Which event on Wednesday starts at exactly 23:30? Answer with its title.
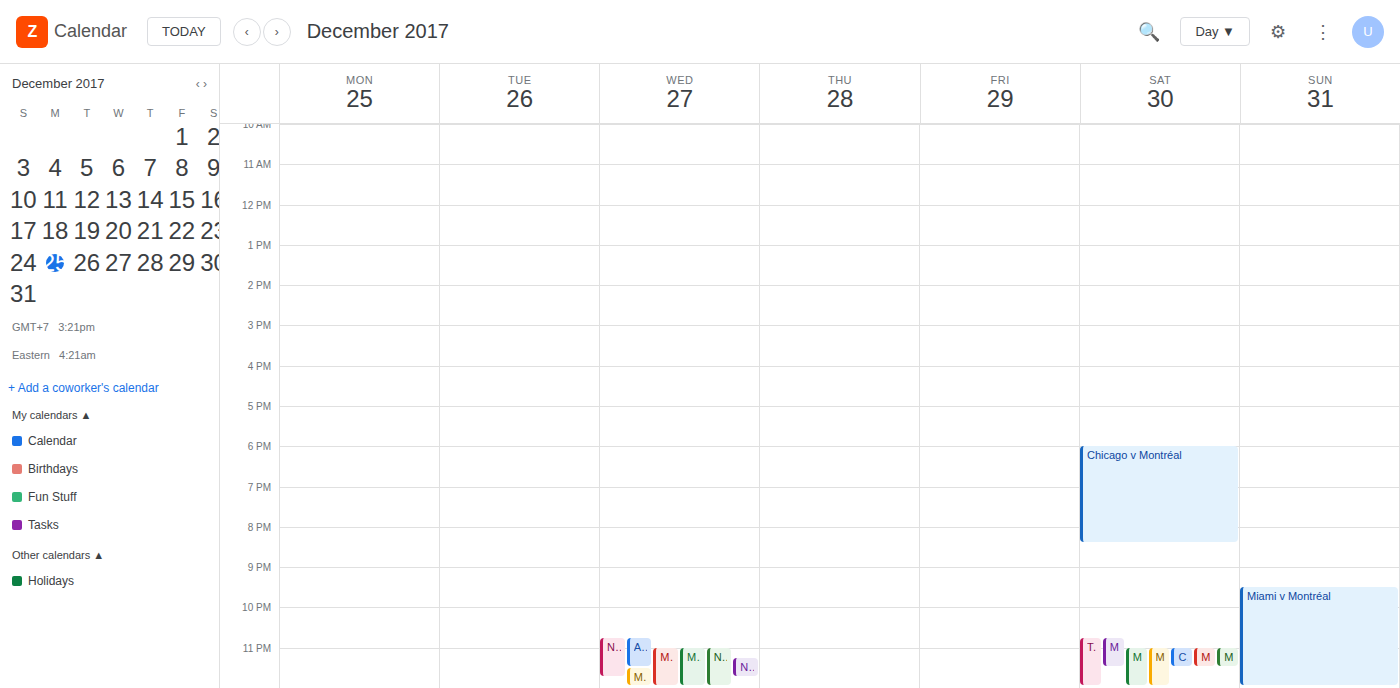
"Montréal v New York"